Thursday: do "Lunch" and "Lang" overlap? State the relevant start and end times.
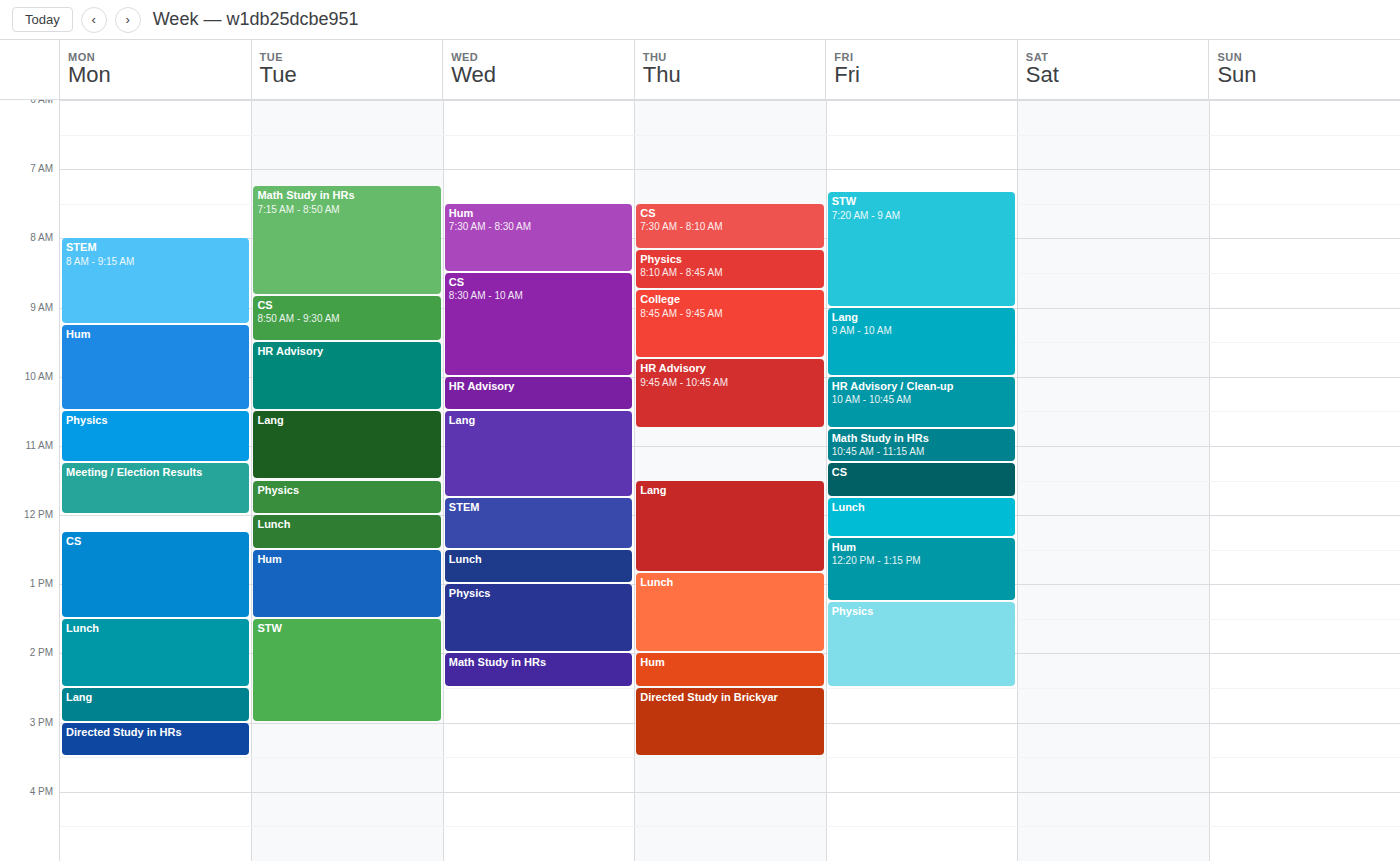
"Lang" ends at 12:50 PM, exactly when "Lunch" starts -- they touch but do not overlap.